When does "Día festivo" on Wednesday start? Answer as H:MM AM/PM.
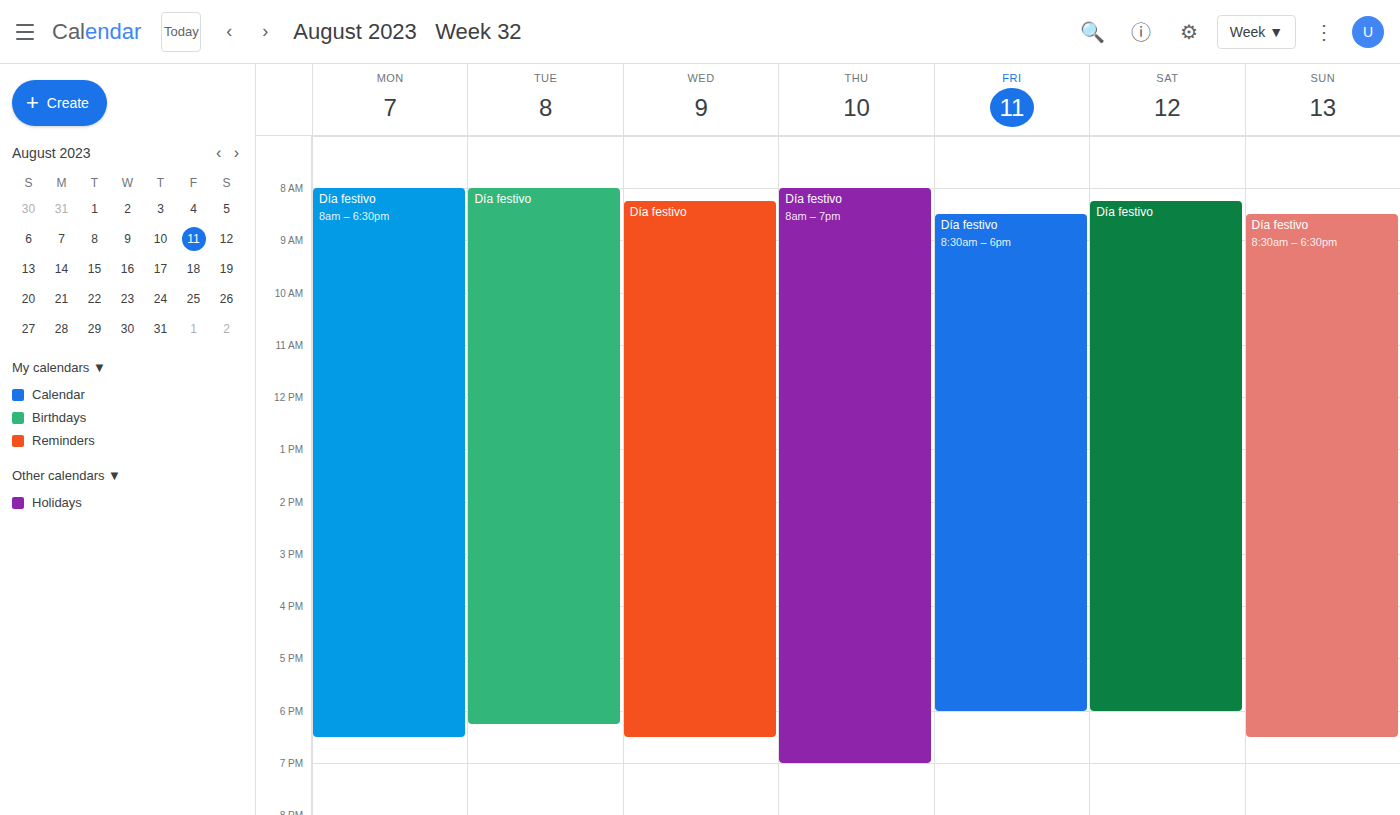
8:15 AM